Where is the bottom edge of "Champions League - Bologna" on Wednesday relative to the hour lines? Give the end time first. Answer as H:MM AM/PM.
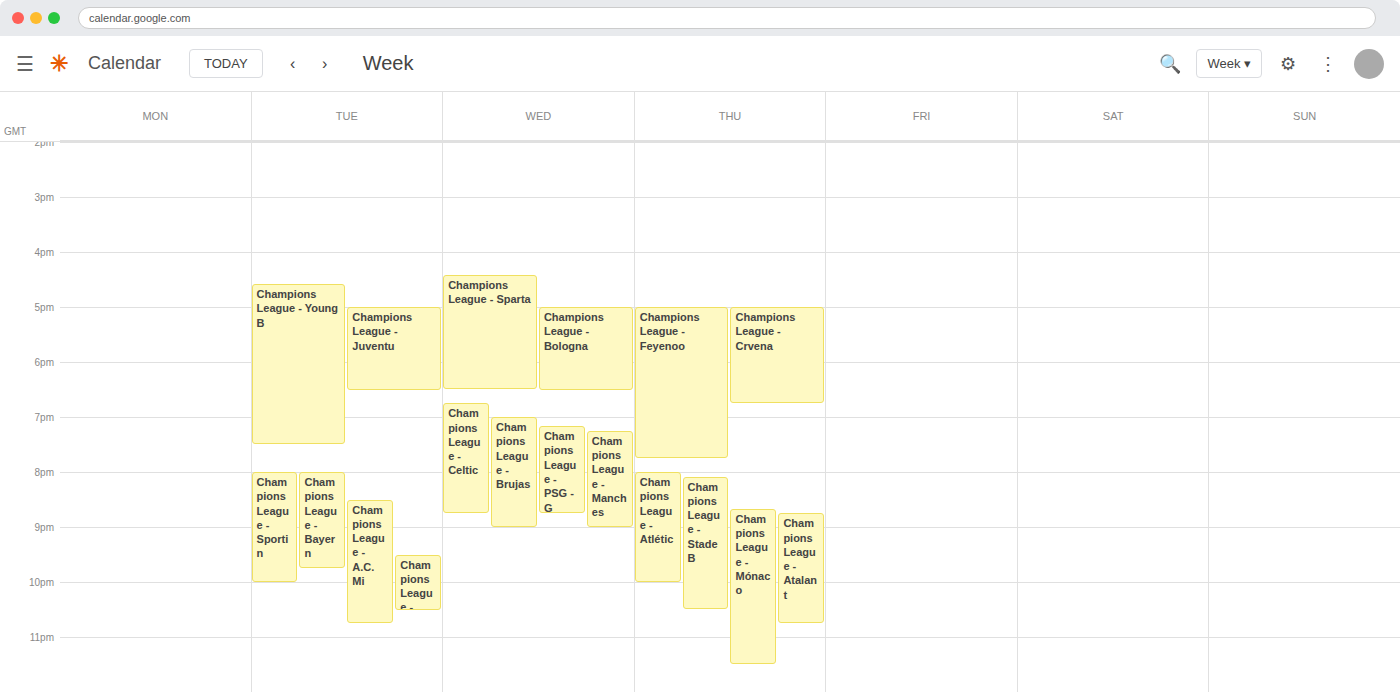
6:30 PM -- halfway between the 6 PM and 7 PM lines.